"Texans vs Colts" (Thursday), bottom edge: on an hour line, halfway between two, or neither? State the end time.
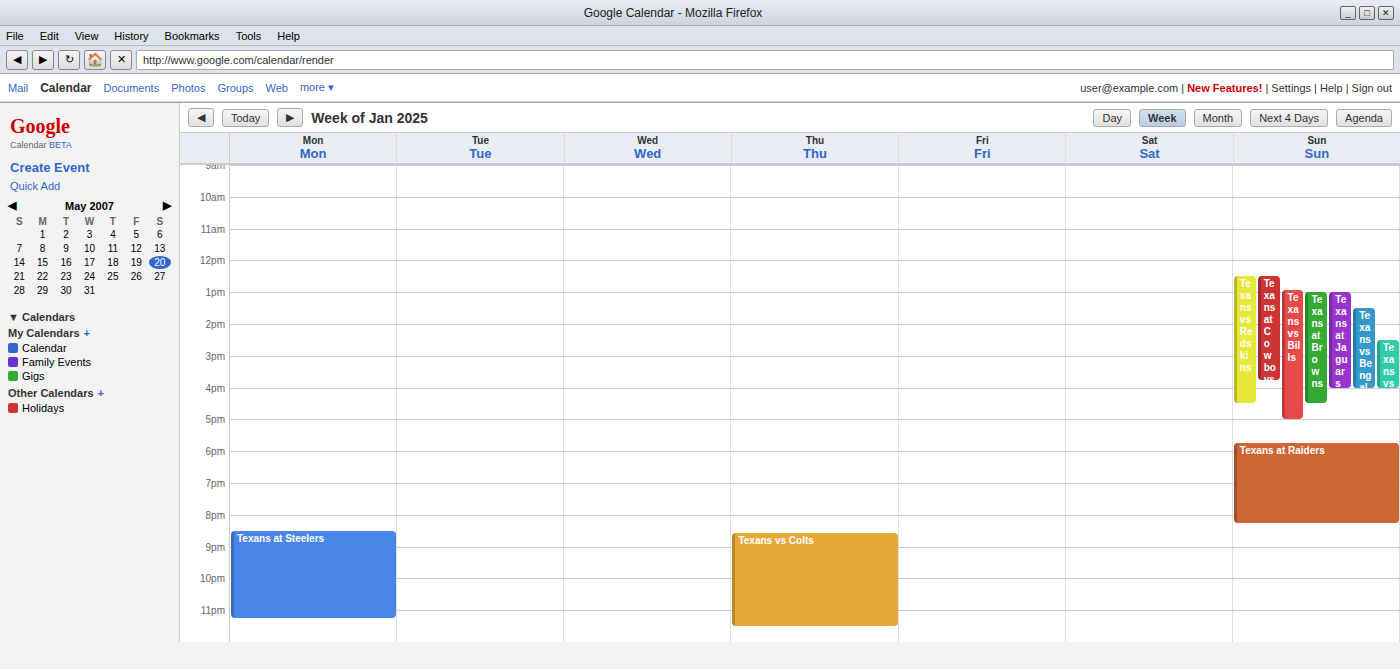
11:30 PM -- halfway between the 11 PM and 12 AM lines.